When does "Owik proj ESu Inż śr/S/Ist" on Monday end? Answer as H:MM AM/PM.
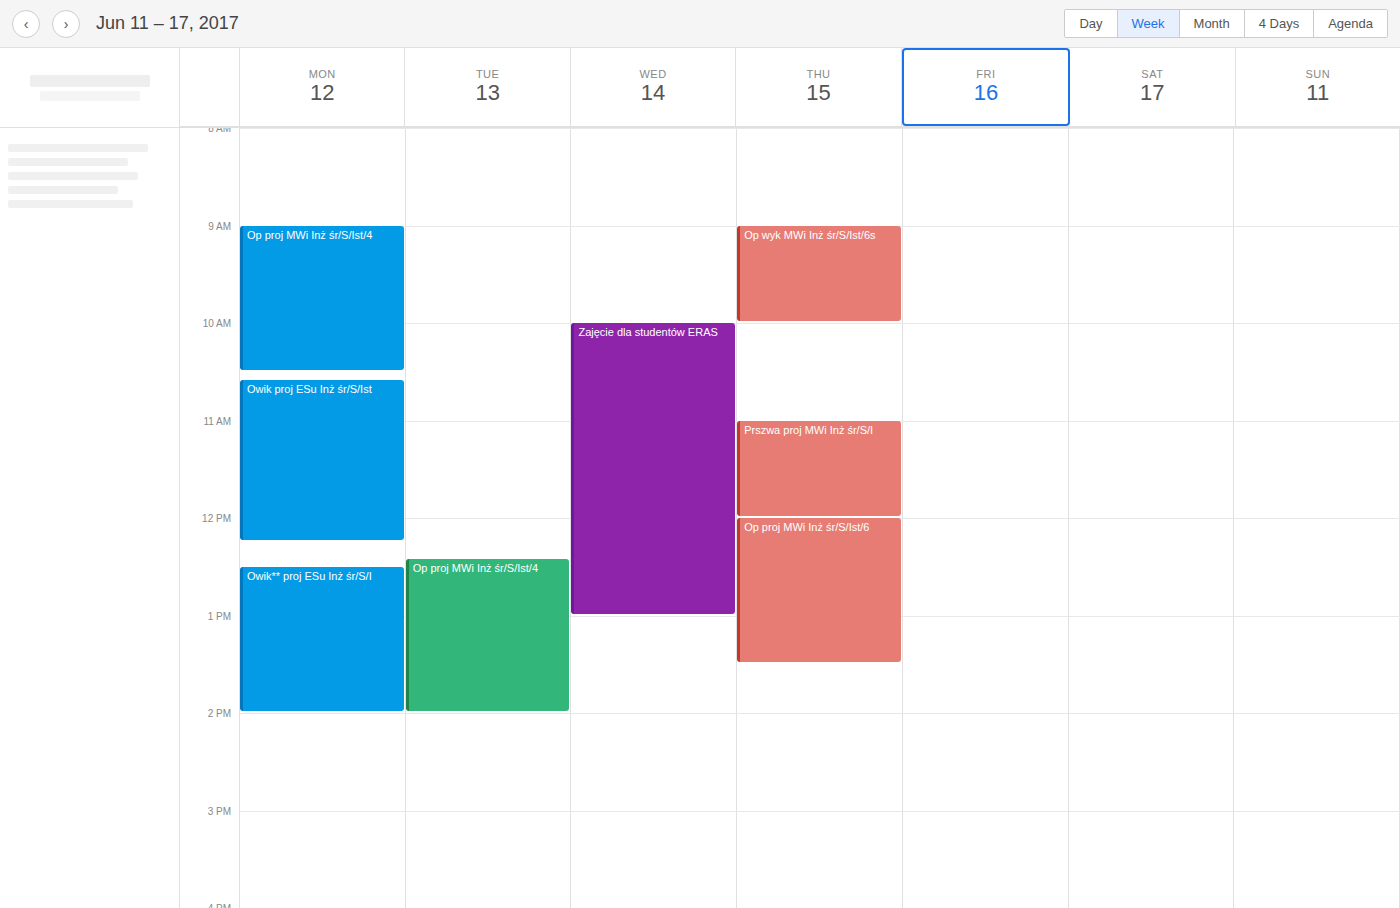
12:15 PM